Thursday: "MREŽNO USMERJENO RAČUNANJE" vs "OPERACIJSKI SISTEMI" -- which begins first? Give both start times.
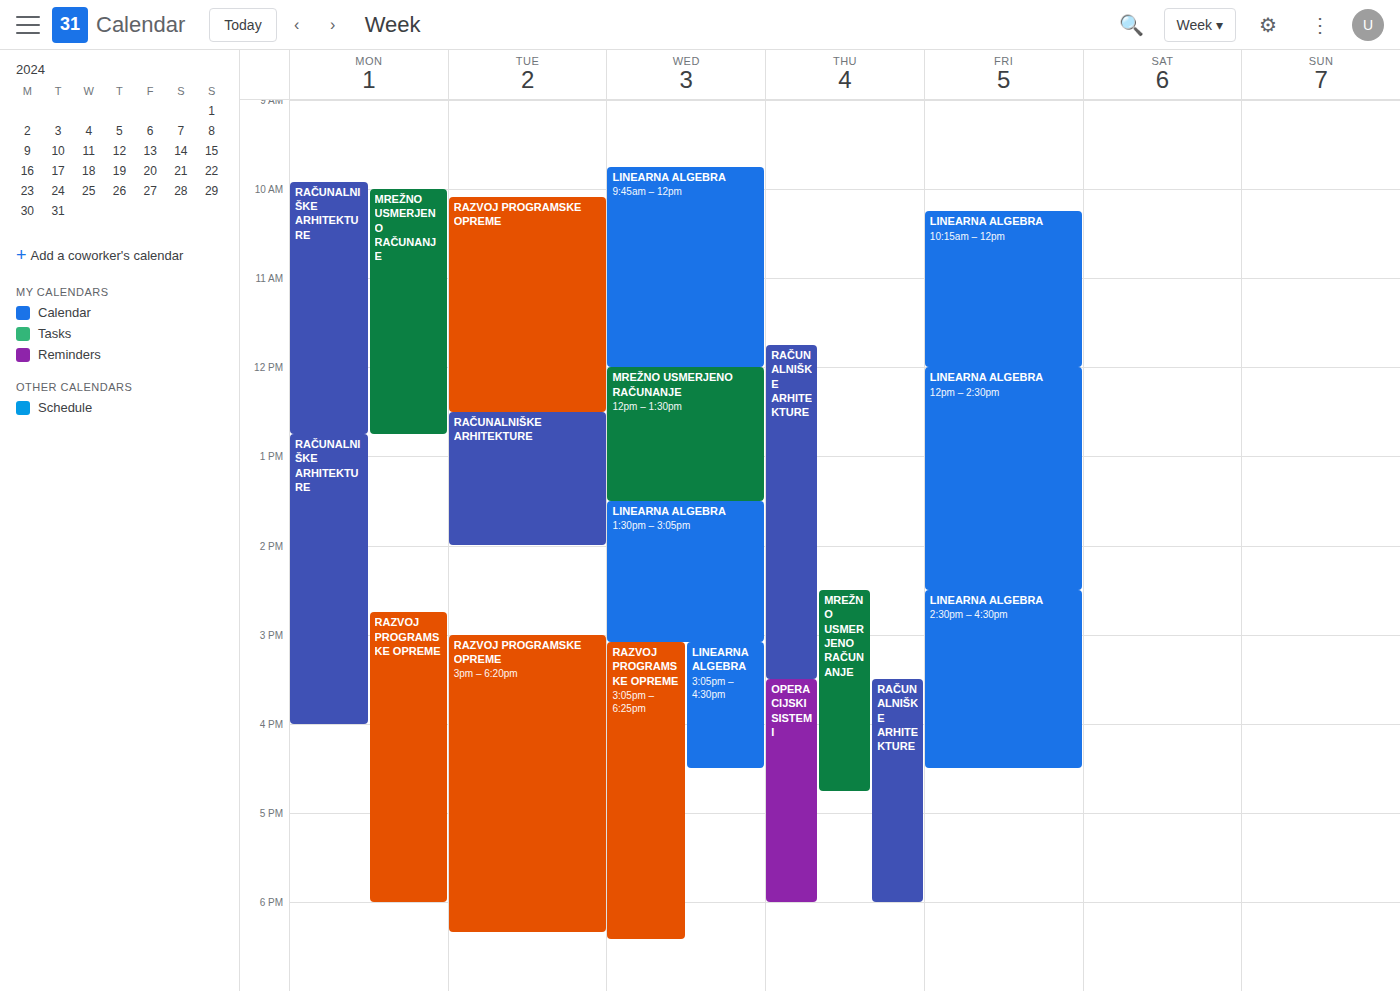
"MREŽNO USMERJENO RAČUNANJE" 2:30 PM; "OPERACIJSKI SISTEMI" 3:30 PM.